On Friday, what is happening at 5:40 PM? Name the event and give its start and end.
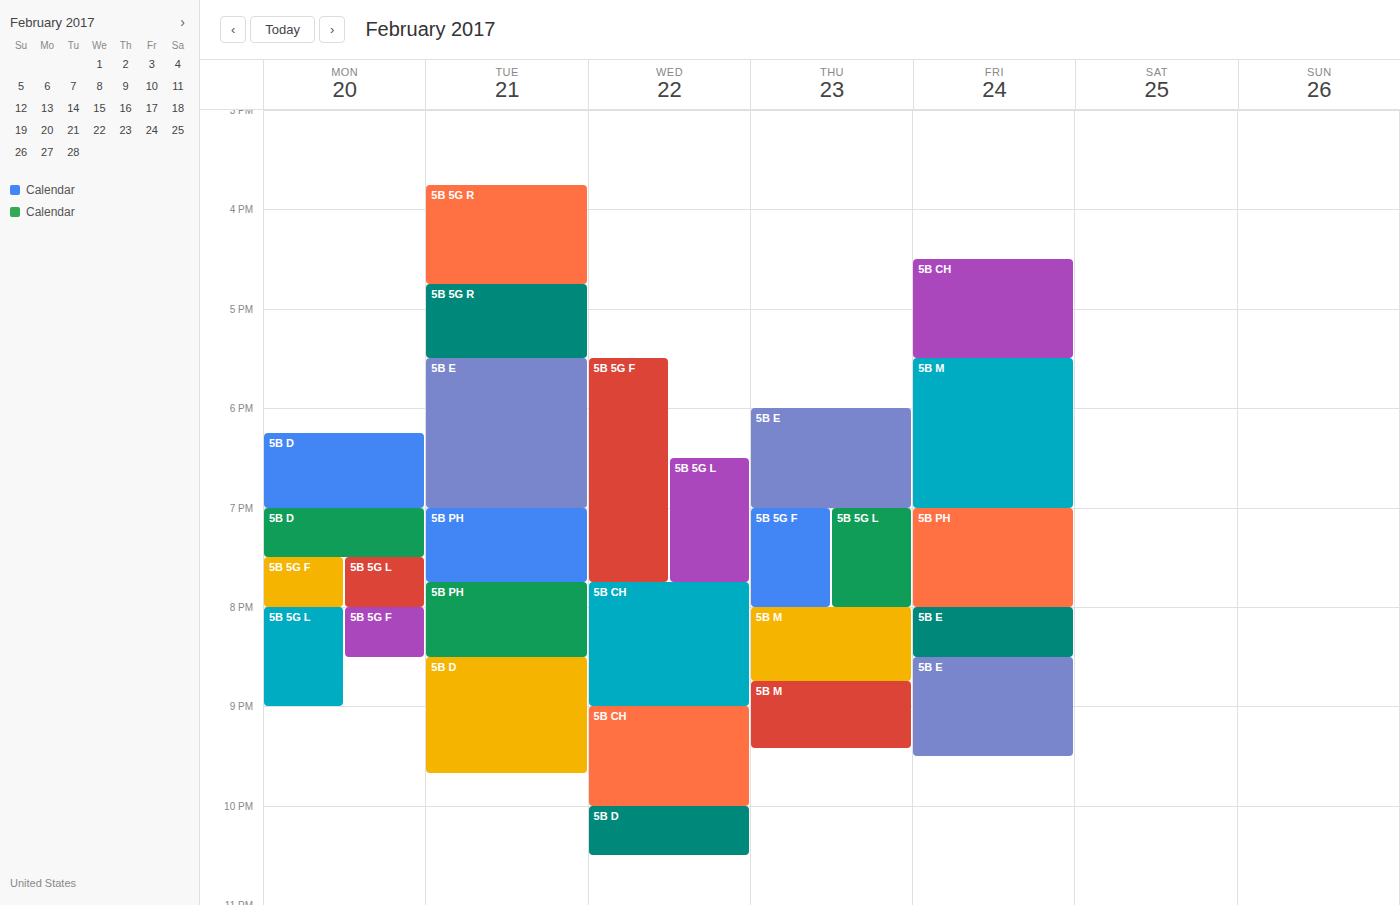
"5B M", 5:30 PM to 7:00 PM